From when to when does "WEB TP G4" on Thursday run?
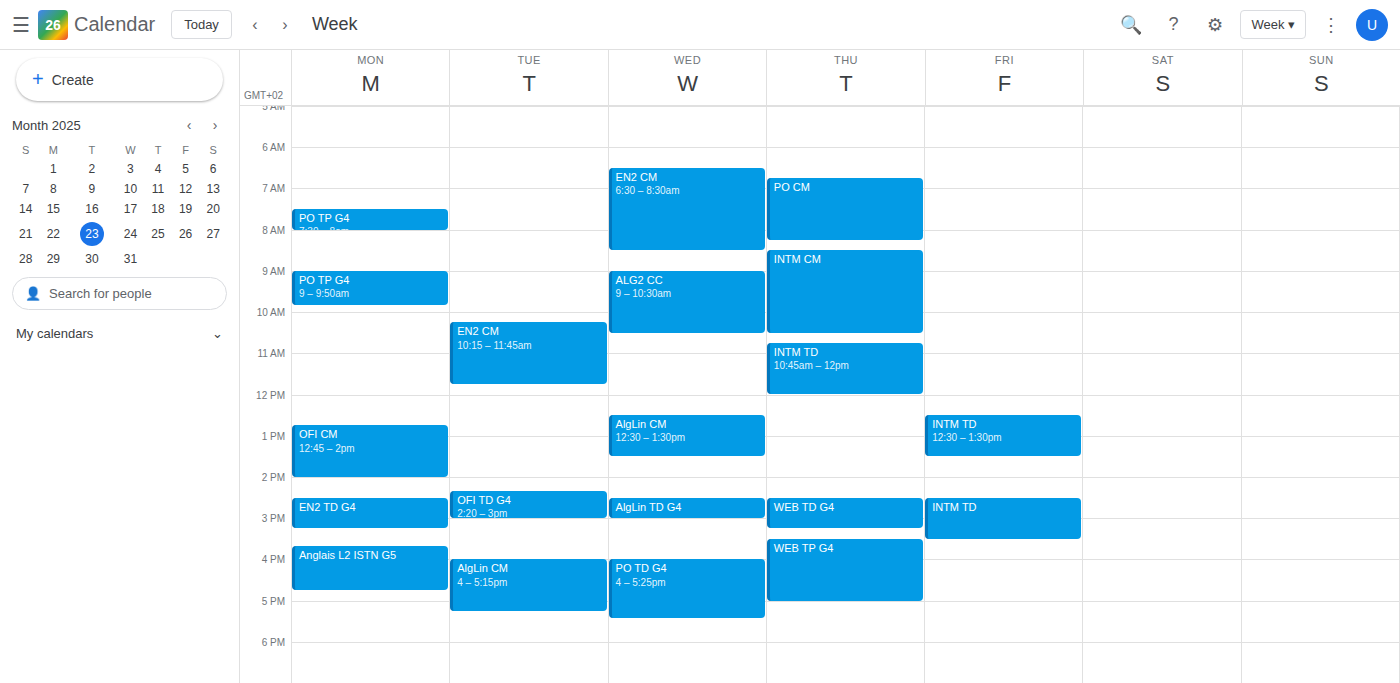
3:30 PM to 5:00 PM